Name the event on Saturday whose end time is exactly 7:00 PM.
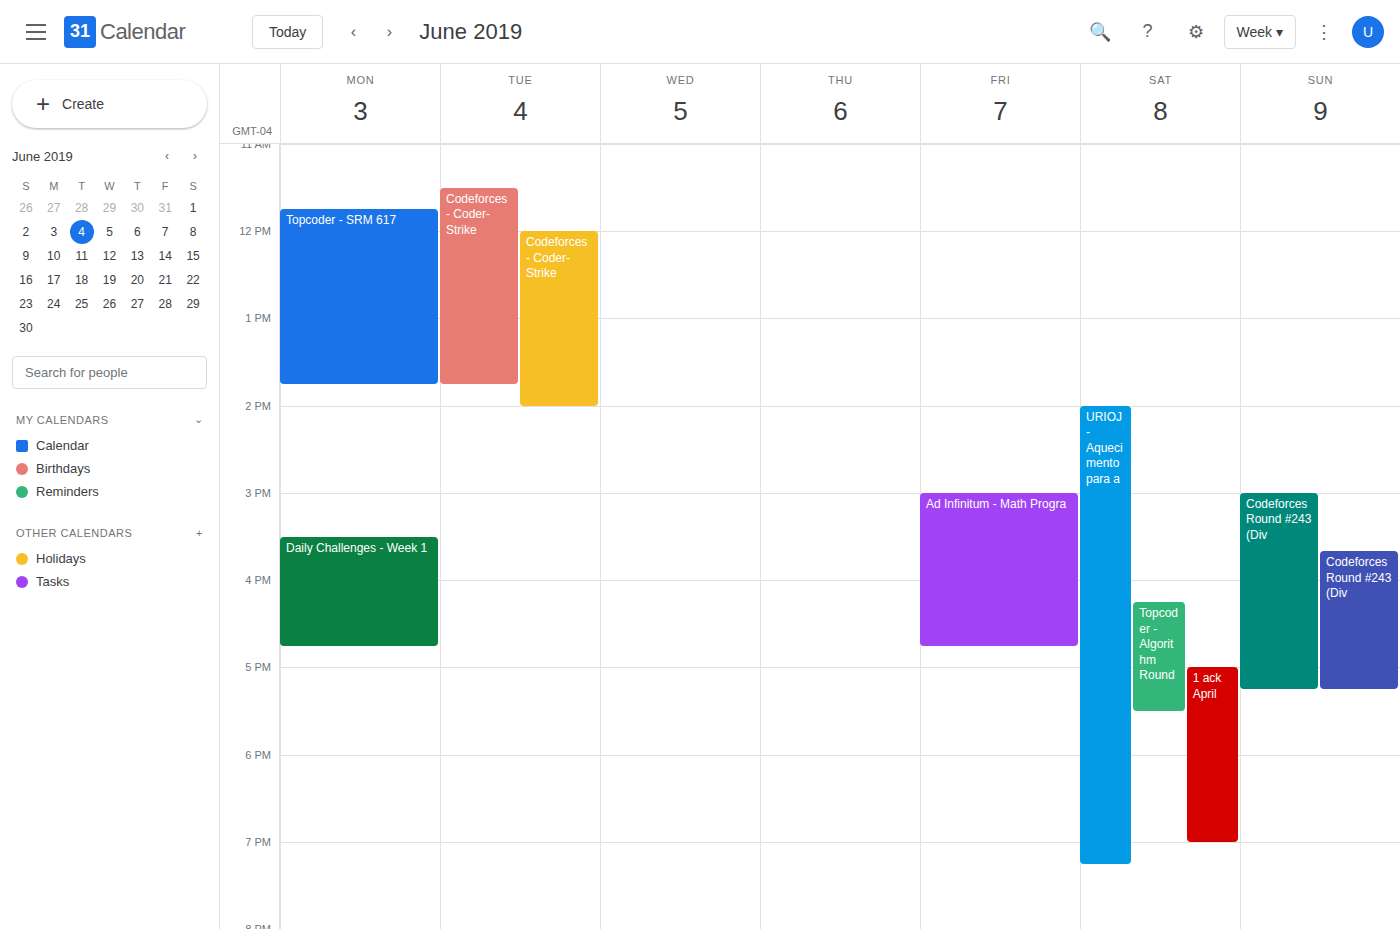
"1 ack April"